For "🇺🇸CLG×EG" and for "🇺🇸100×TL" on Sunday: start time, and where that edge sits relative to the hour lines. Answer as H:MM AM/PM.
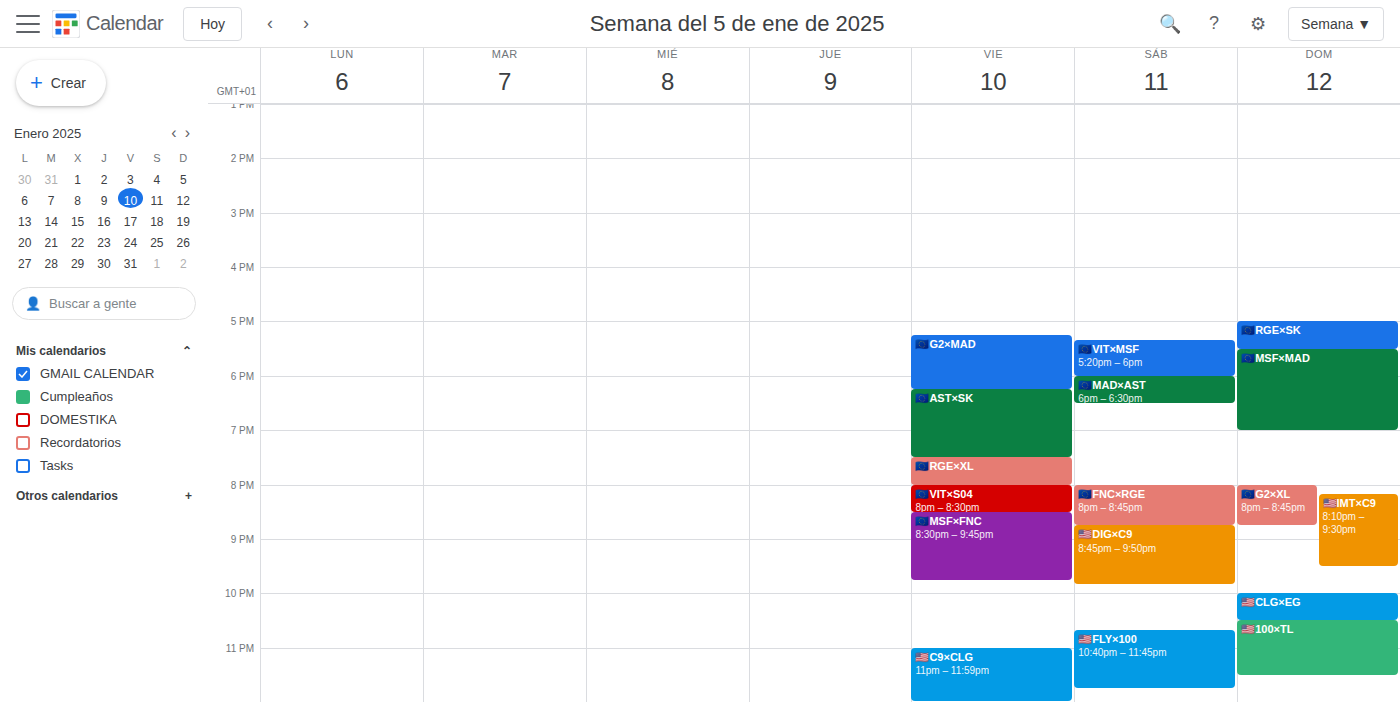
"🇺🇸CLG×EG": 10:00 PM, exactly on the 10 PM line. "🇺🇸100×TL": 10:30 PM, halfway between the 10 PM and 11 PM lines.